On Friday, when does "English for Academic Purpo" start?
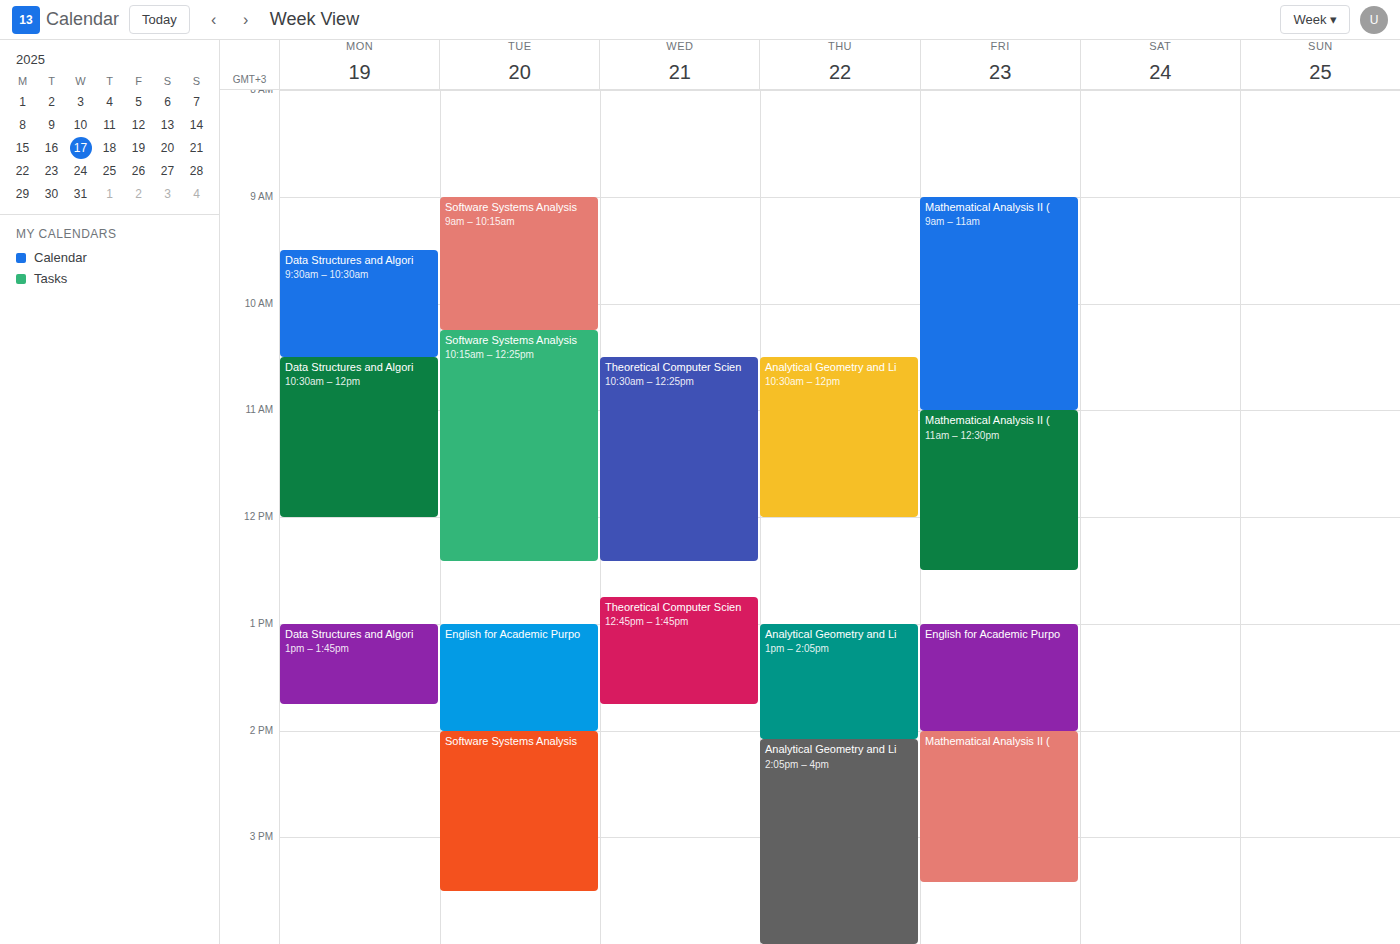
1:00 PM